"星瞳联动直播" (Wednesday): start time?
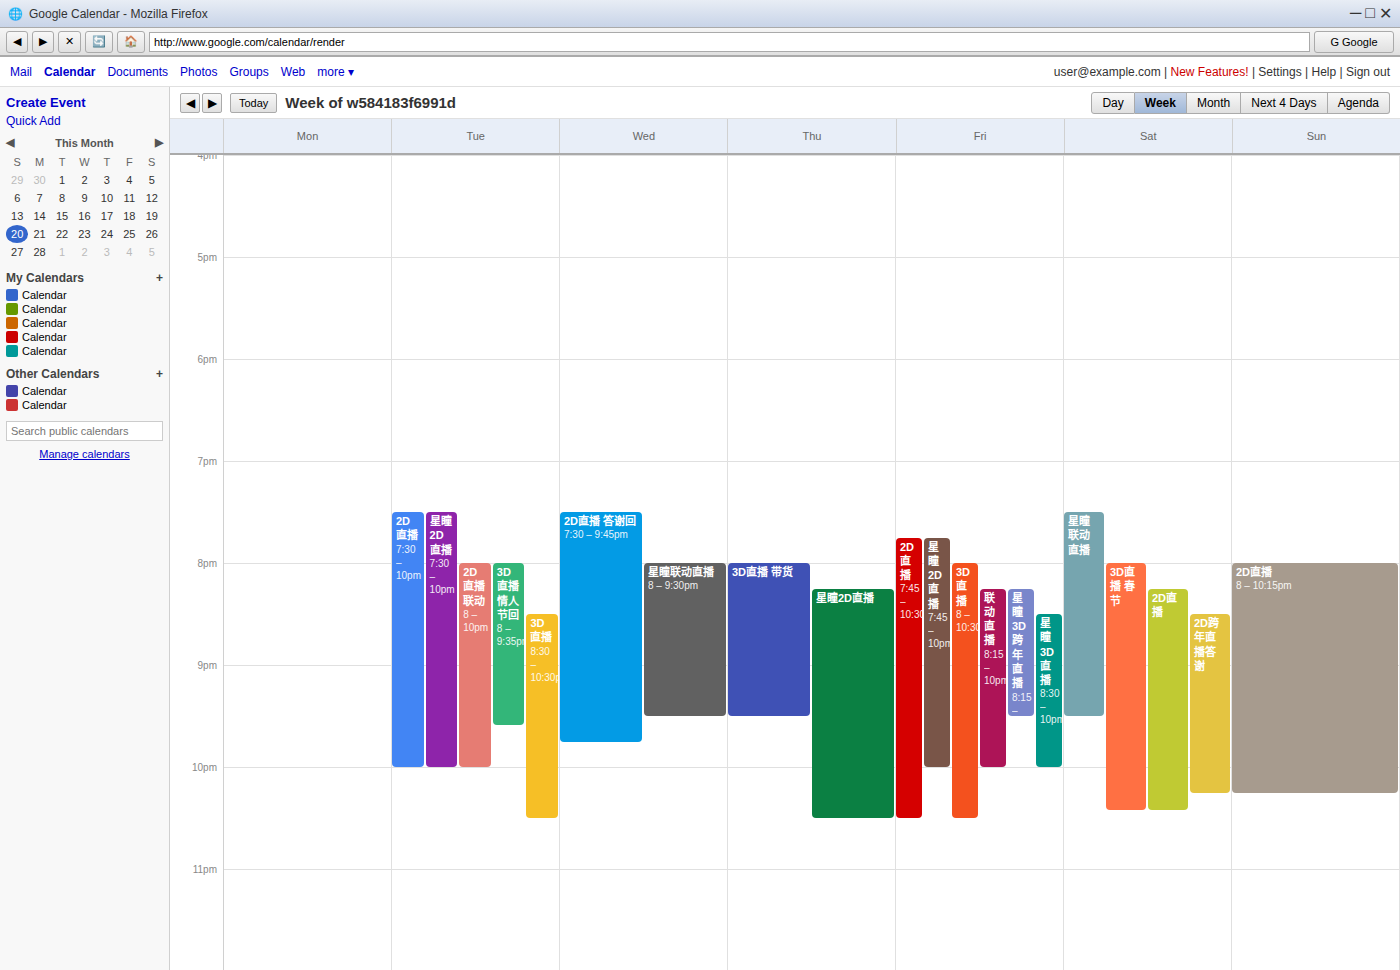
8:00 PM